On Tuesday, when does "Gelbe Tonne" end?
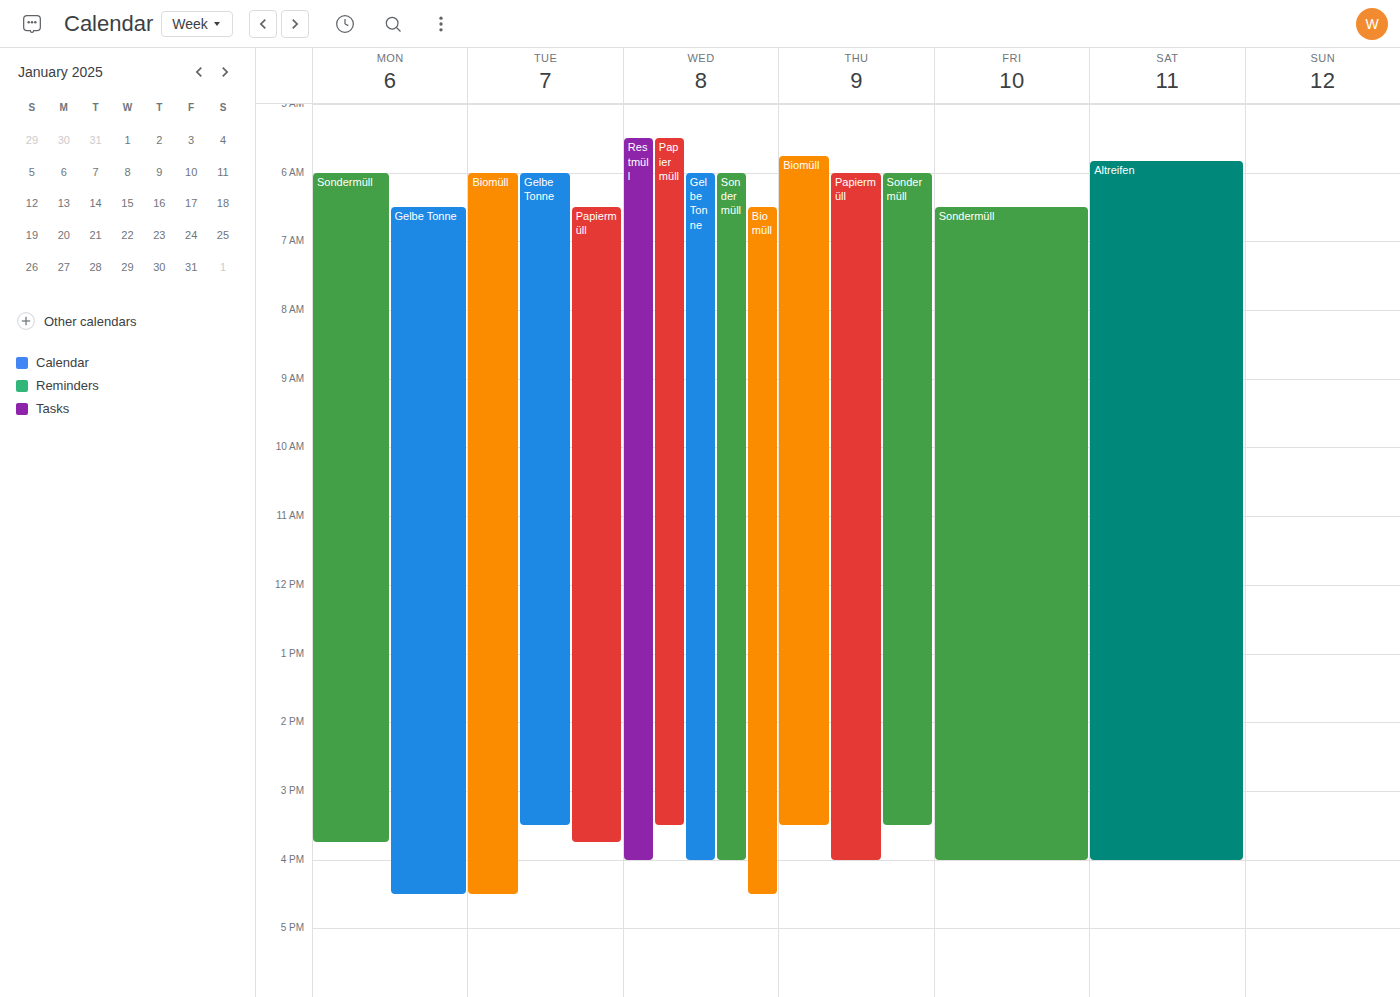
3:30 PM